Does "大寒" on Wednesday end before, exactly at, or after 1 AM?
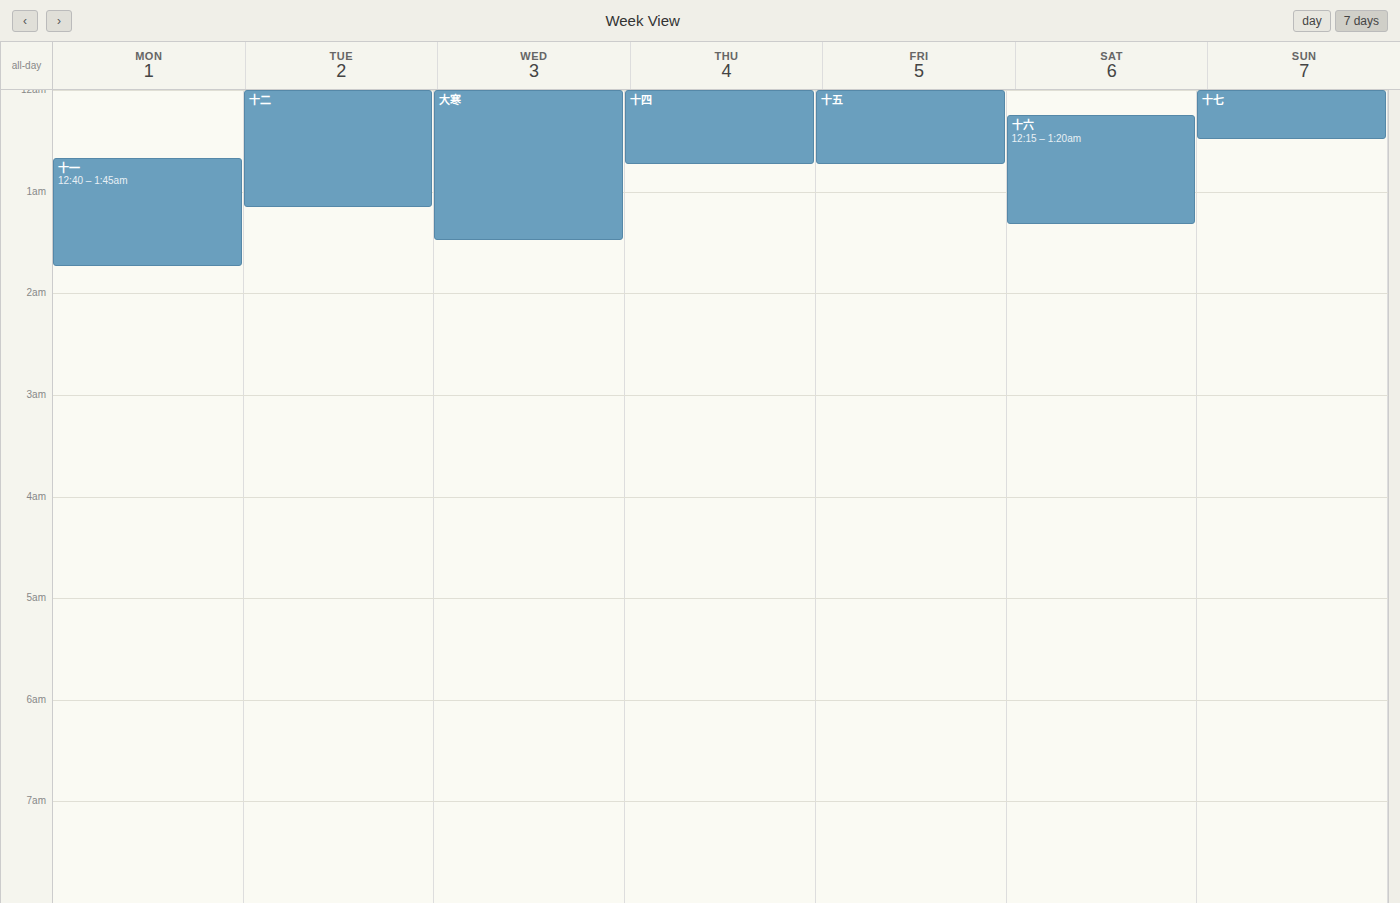
1:30 AM -- after 1 AM, 30 minutes below the 1 AM line.